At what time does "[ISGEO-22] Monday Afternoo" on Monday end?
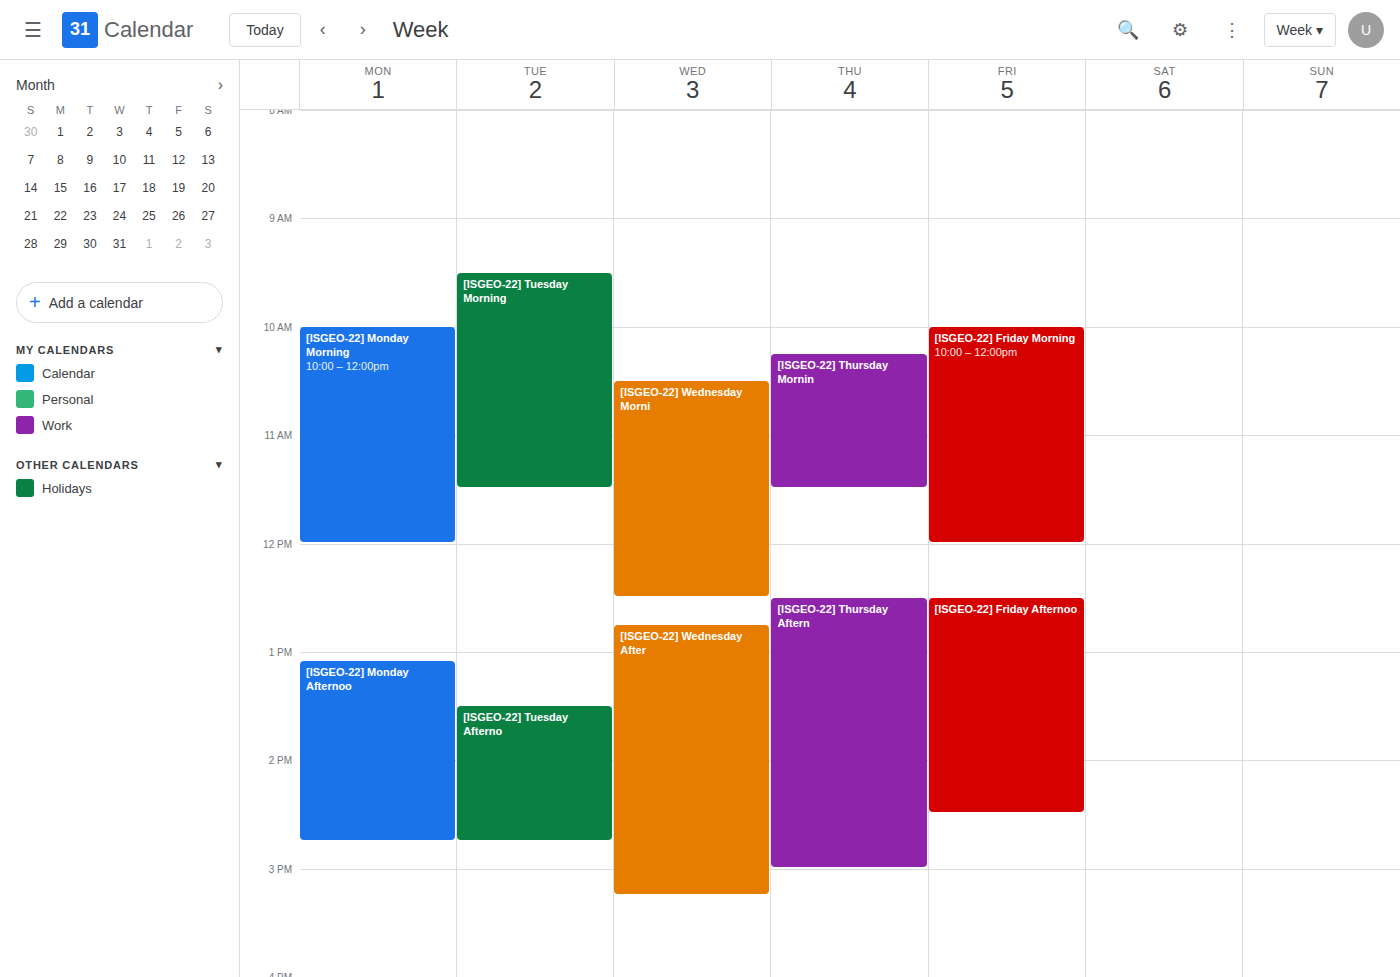
2:45 PM